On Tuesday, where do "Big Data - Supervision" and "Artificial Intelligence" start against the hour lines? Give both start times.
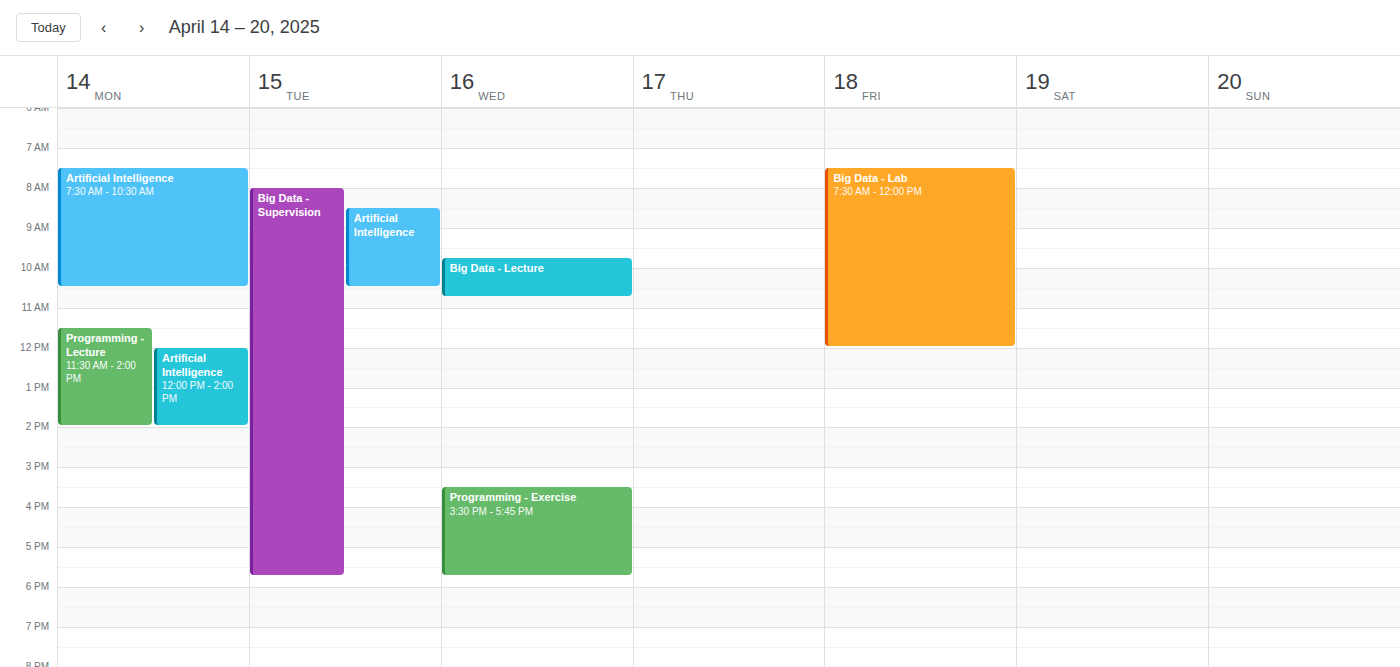
"Big Data - Supervision": 8:00 AM, exactly on the 8 AM line. "Artificial Intelligence": 8:30 AM, halfway between the 8 AM and 9 AM lines.